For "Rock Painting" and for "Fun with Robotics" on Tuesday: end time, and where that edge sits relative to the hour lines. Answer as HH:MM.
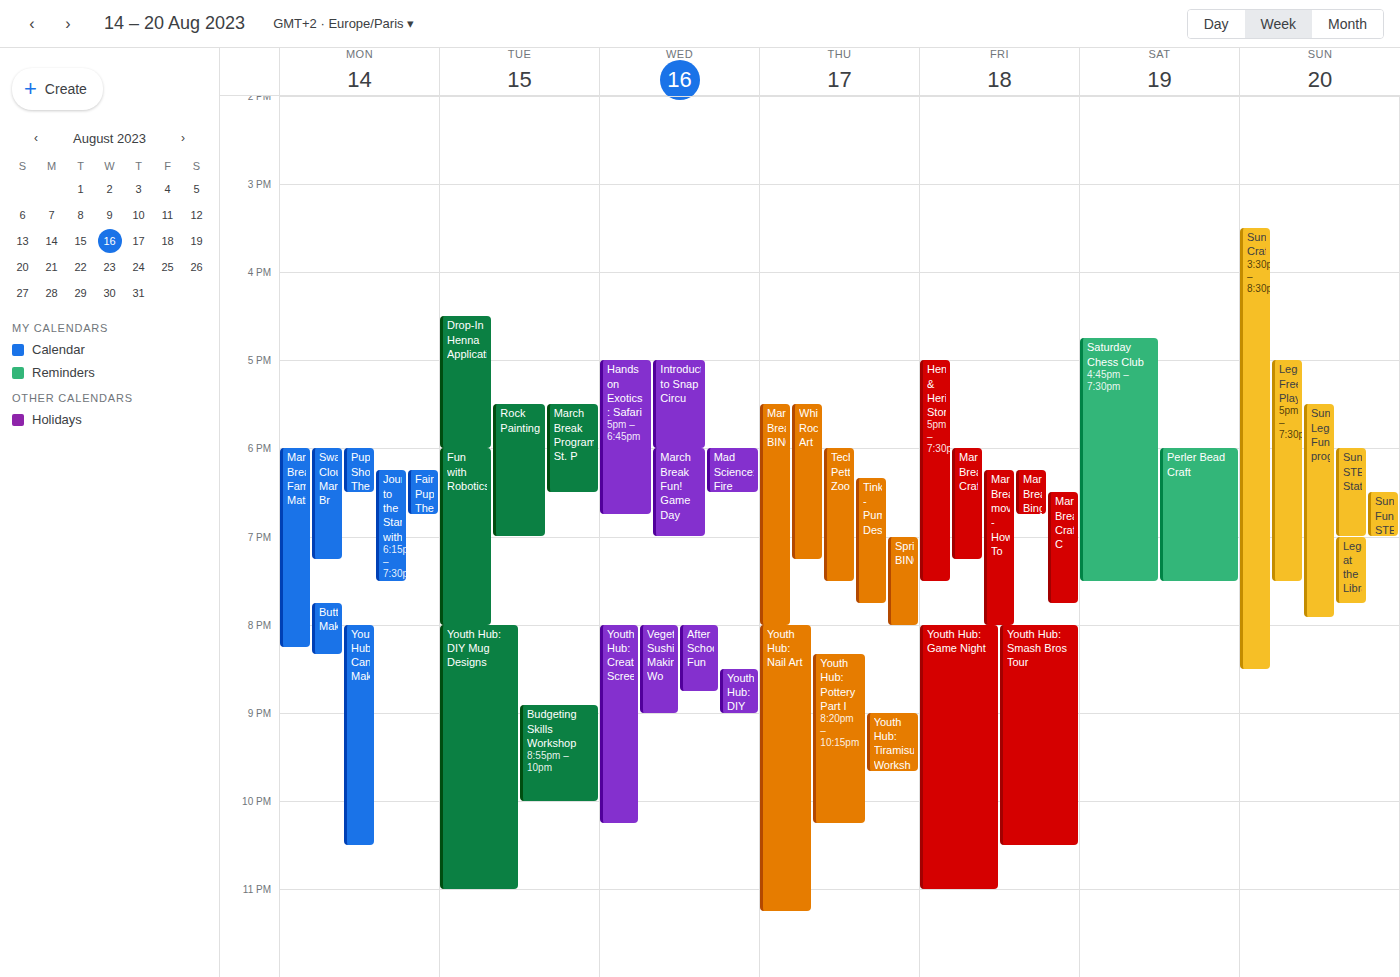
"Rock Painting": 19:00, exactly on the 19:00 line. "Fun with Robotics": 20:00, exactly on the 20:00 line.